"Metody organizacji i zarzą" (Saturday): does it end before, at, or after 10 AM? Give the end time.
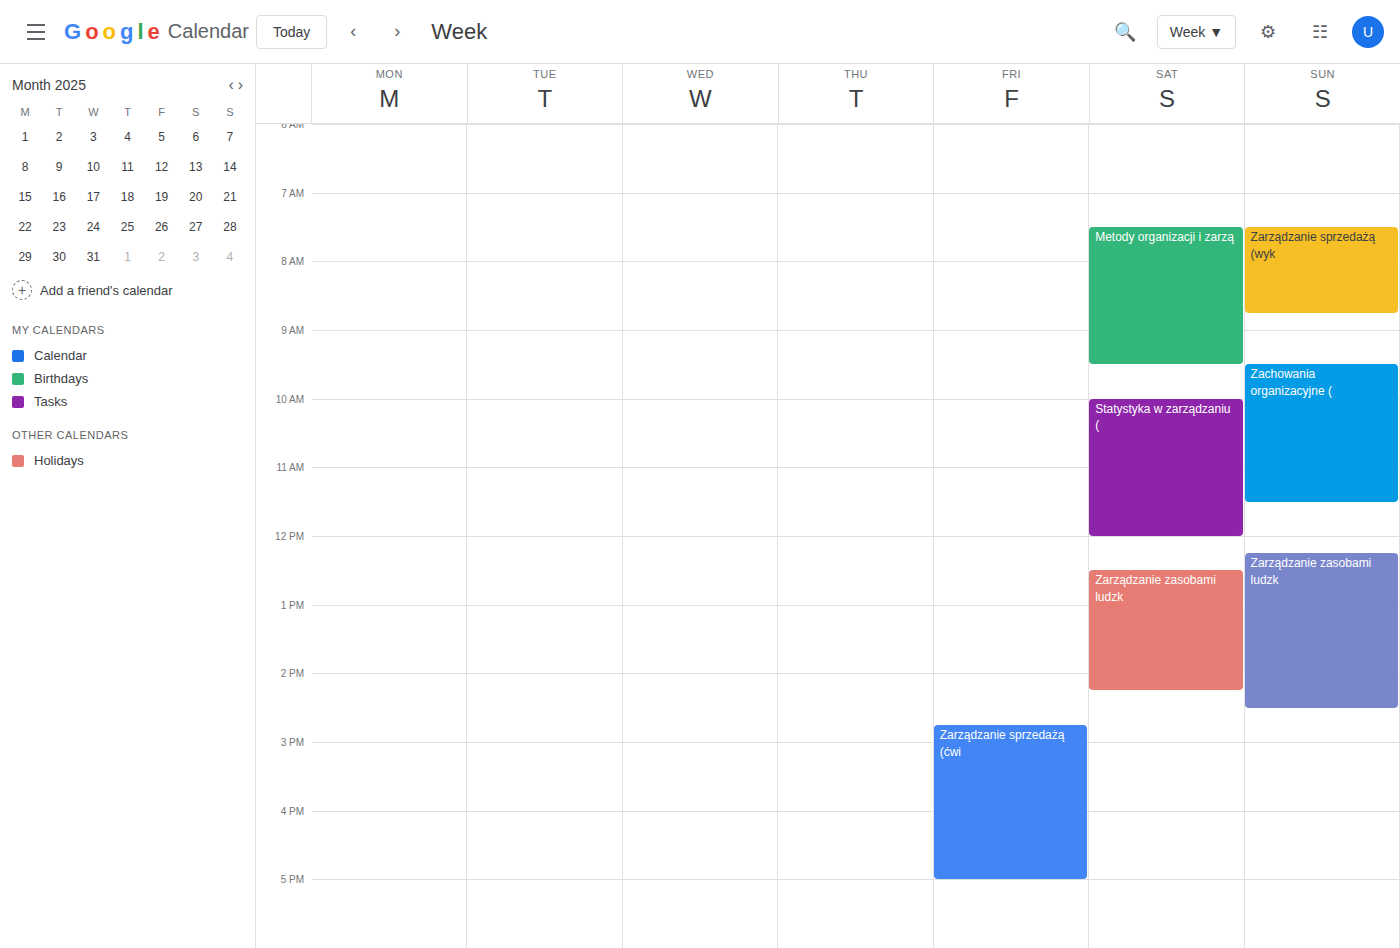
9:30 AM -- before 10 AM, 30 minutes above the 10 AM line.